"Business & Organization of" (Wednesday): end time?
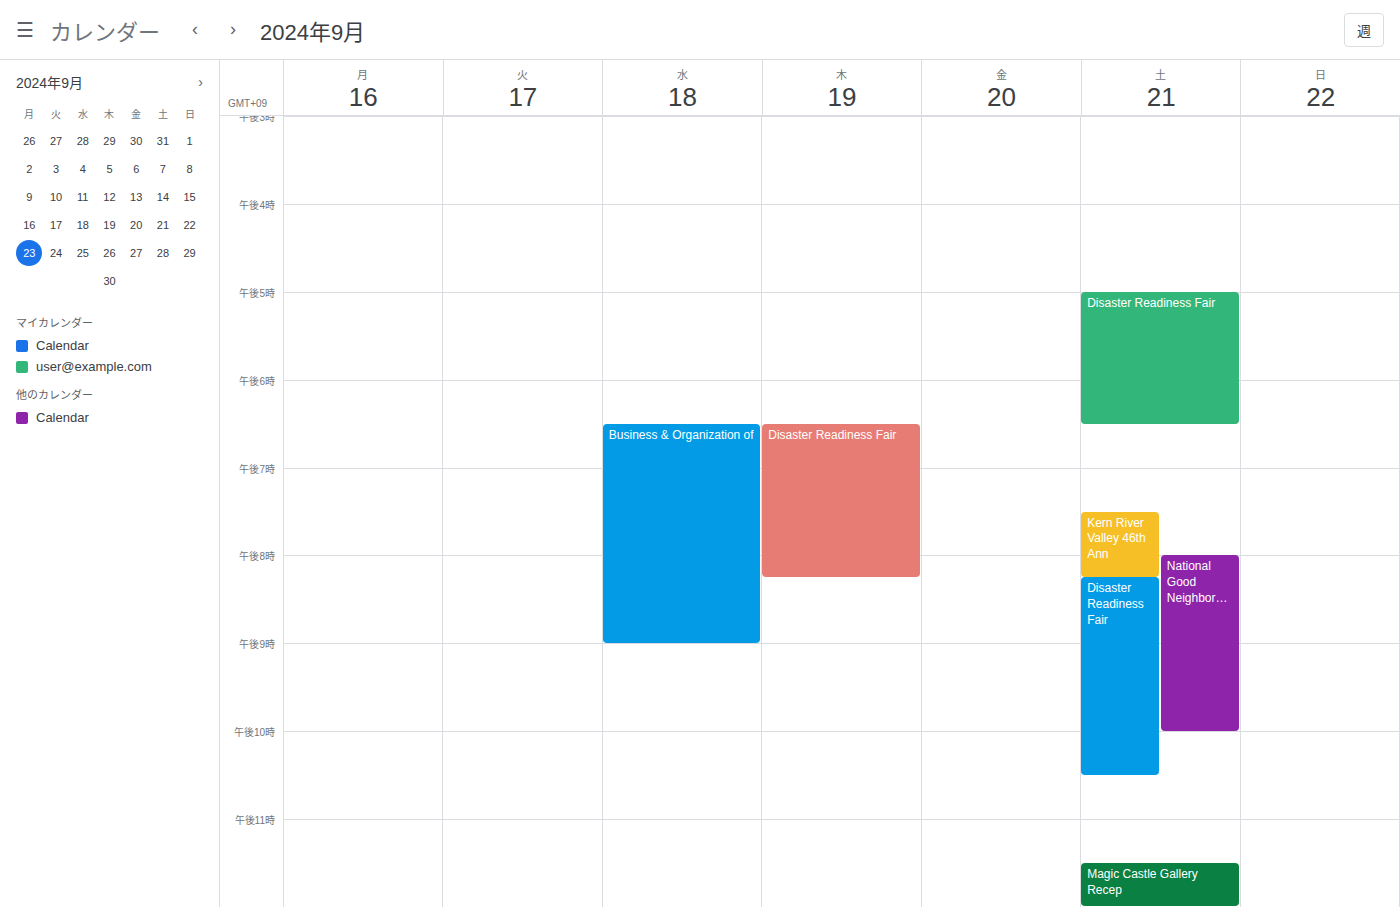
9:00 PM